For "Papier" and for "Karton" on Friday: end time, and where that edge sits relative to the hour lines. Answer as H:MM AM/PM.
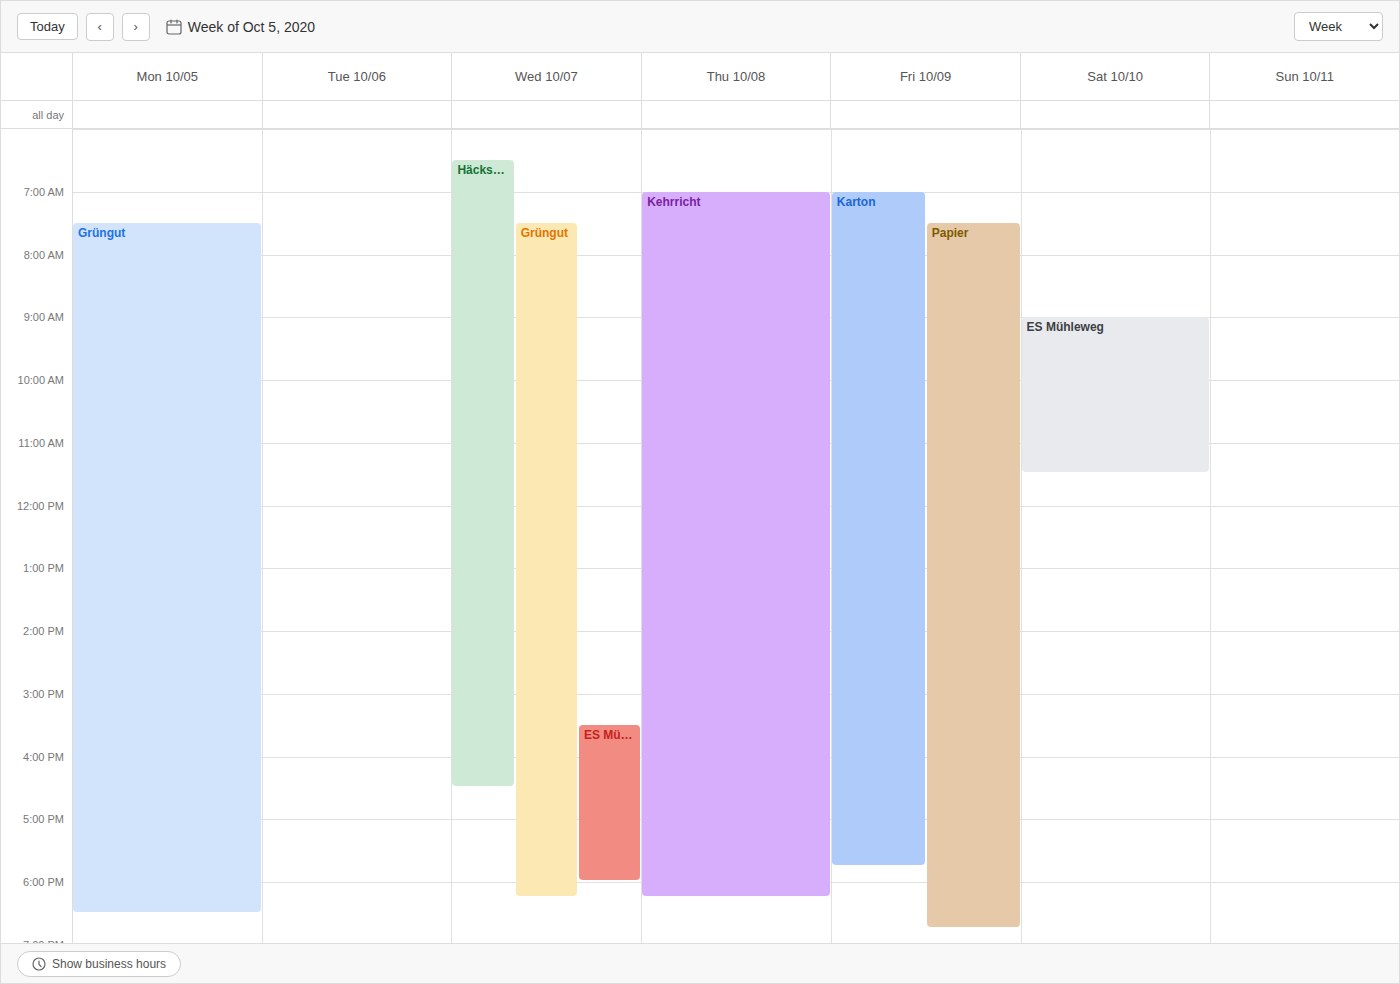
"Papier": 6:45 PM, neither: three quarters of the way from the 6 PM line to the 7 PM line. "Karton": 5:45 PM, neither: three quarters of the way from the 5 PM line to the 6 PM line.